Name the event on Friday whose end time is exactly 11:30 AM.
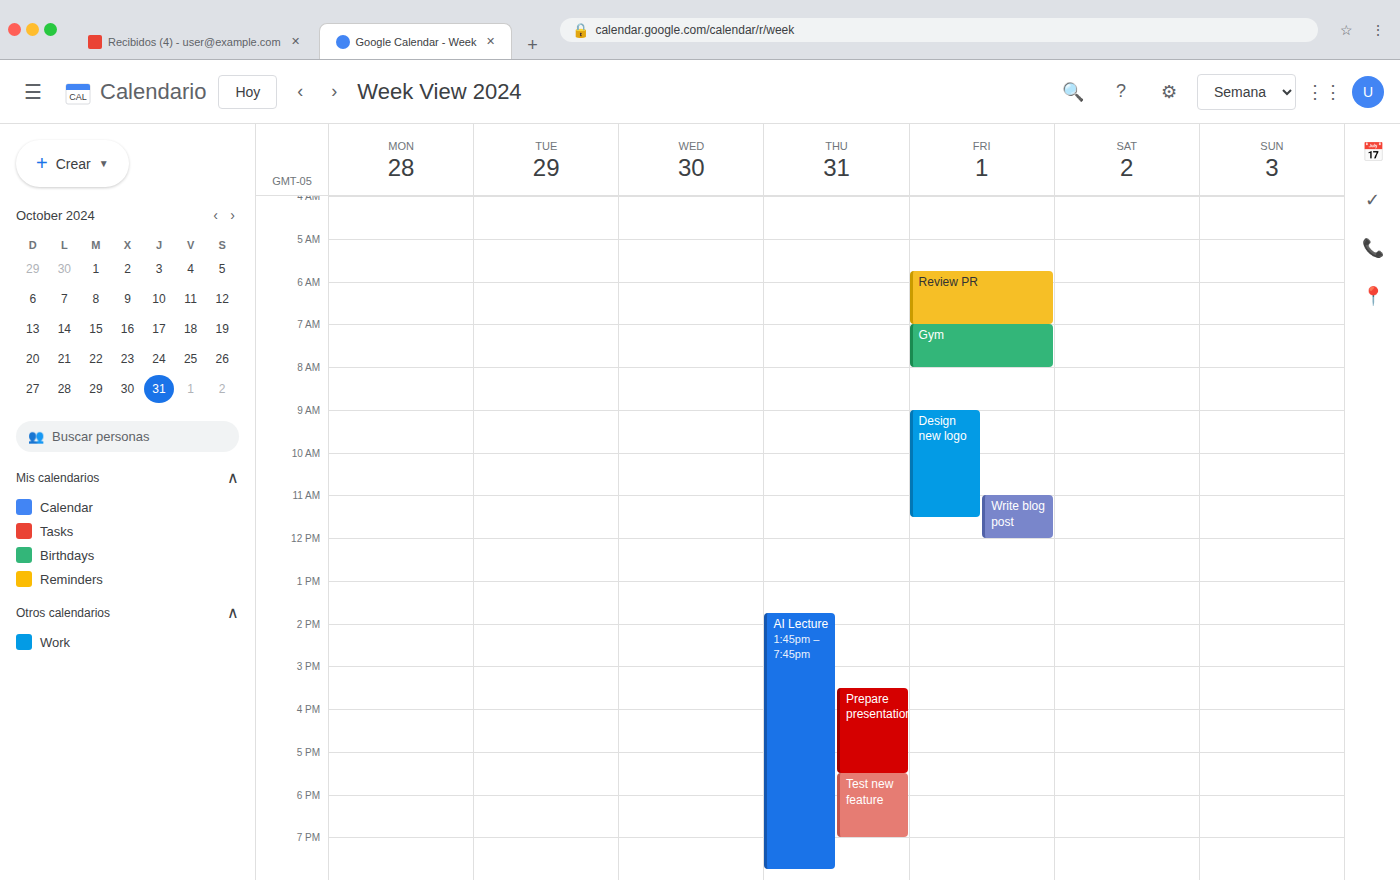
"Design new logo"